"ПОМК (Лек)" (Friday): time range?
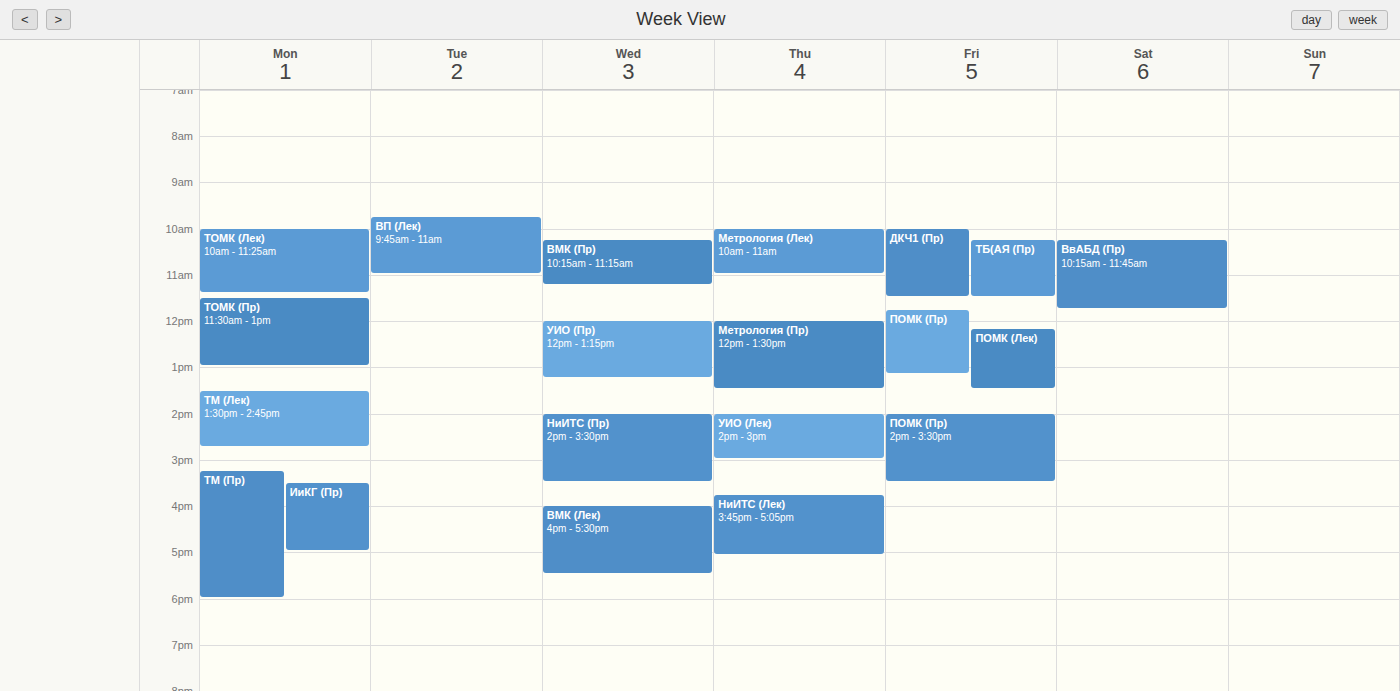
12:10 to 13:30